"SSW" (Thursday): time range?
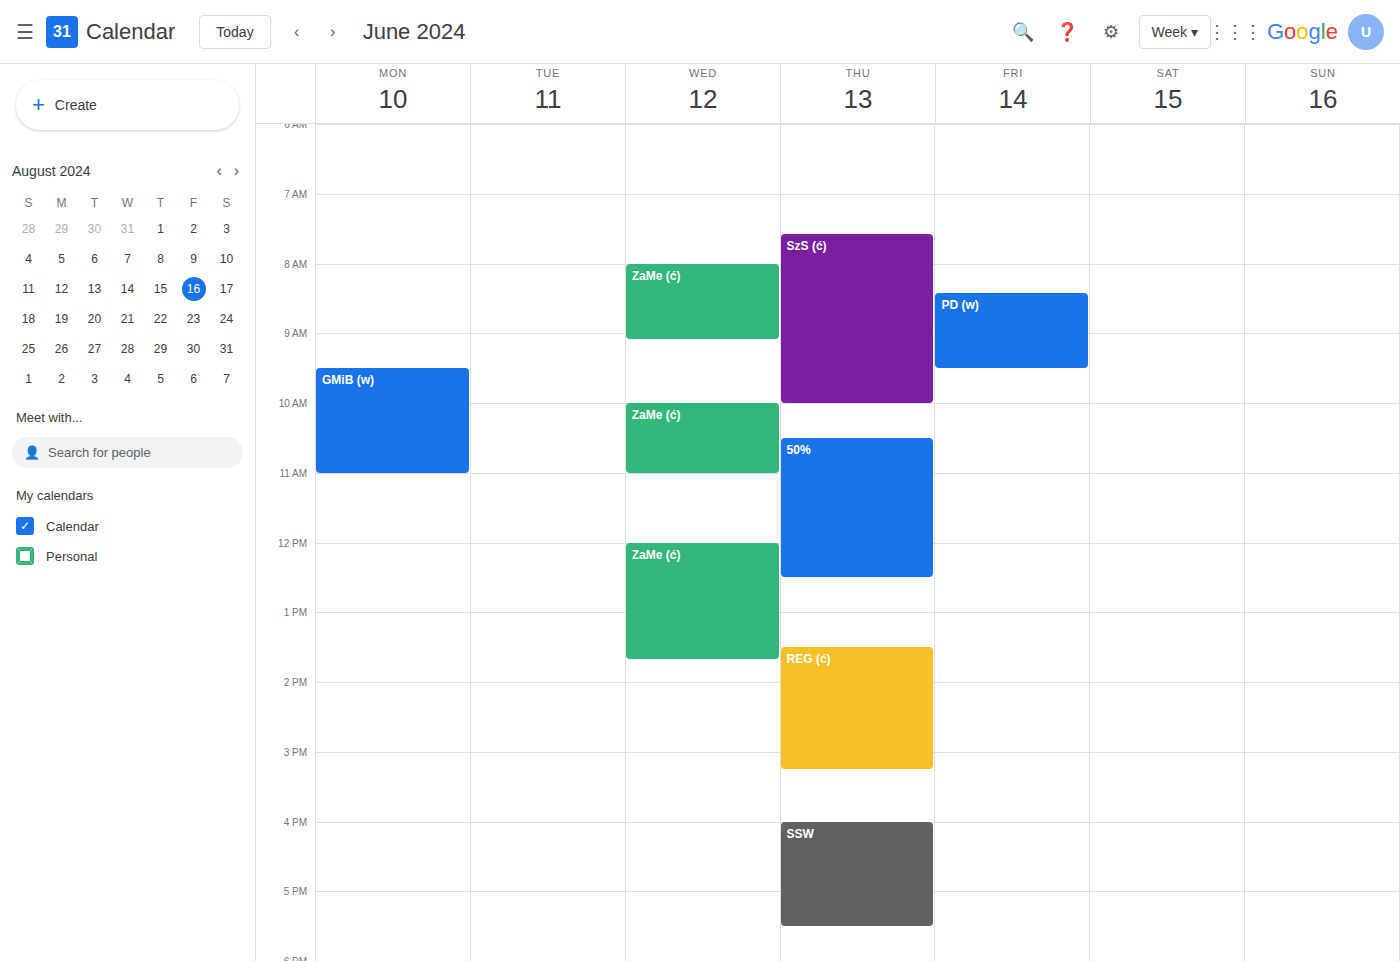
4:00 PM to 5:30 PM